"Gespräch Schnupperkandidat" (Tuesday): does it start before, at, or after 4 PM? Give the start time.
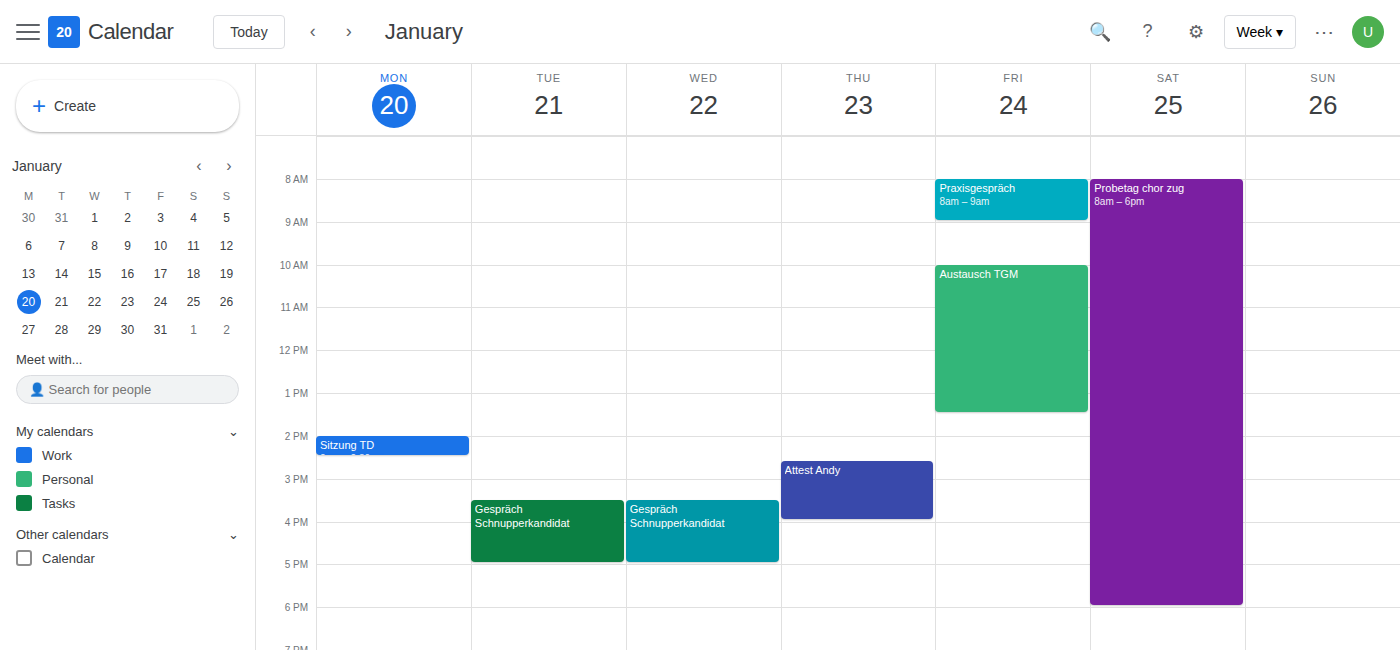
3:30 PM -- before 4 PM, 30 minutes above the 4 PM line.